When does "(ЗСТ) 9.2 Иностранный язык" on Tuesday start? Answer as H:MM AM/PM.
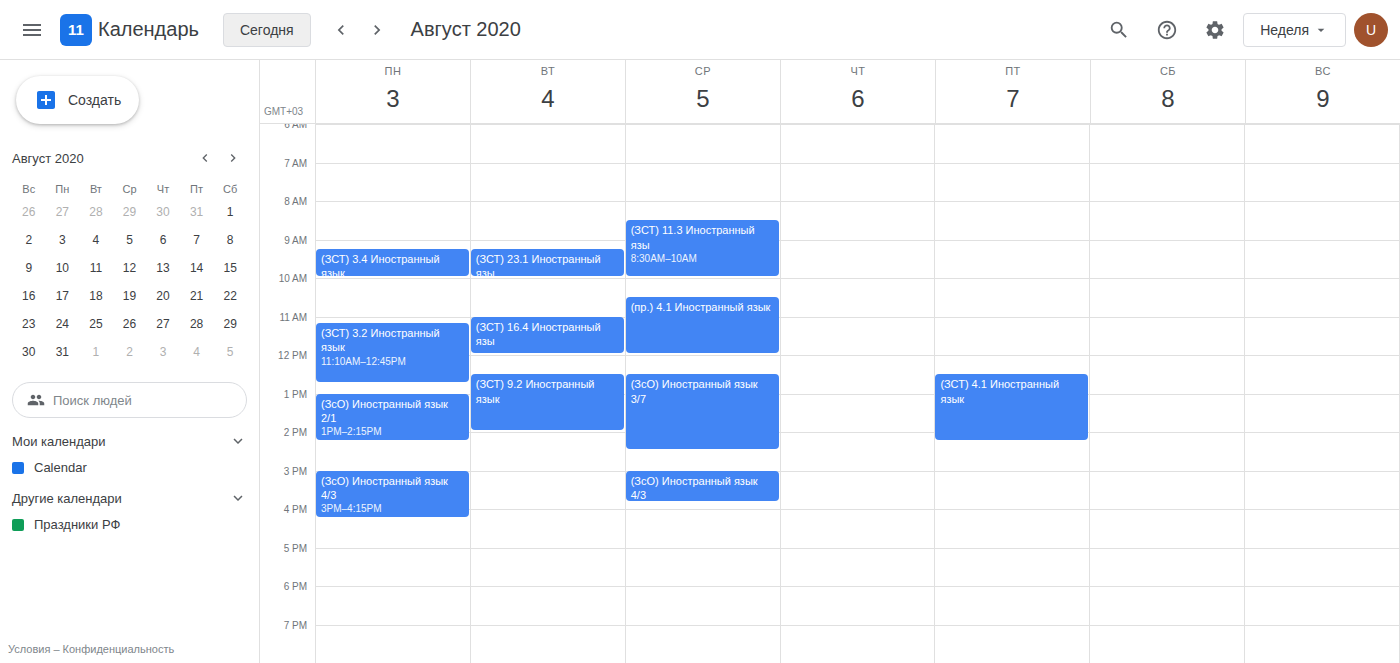
12:30 PM